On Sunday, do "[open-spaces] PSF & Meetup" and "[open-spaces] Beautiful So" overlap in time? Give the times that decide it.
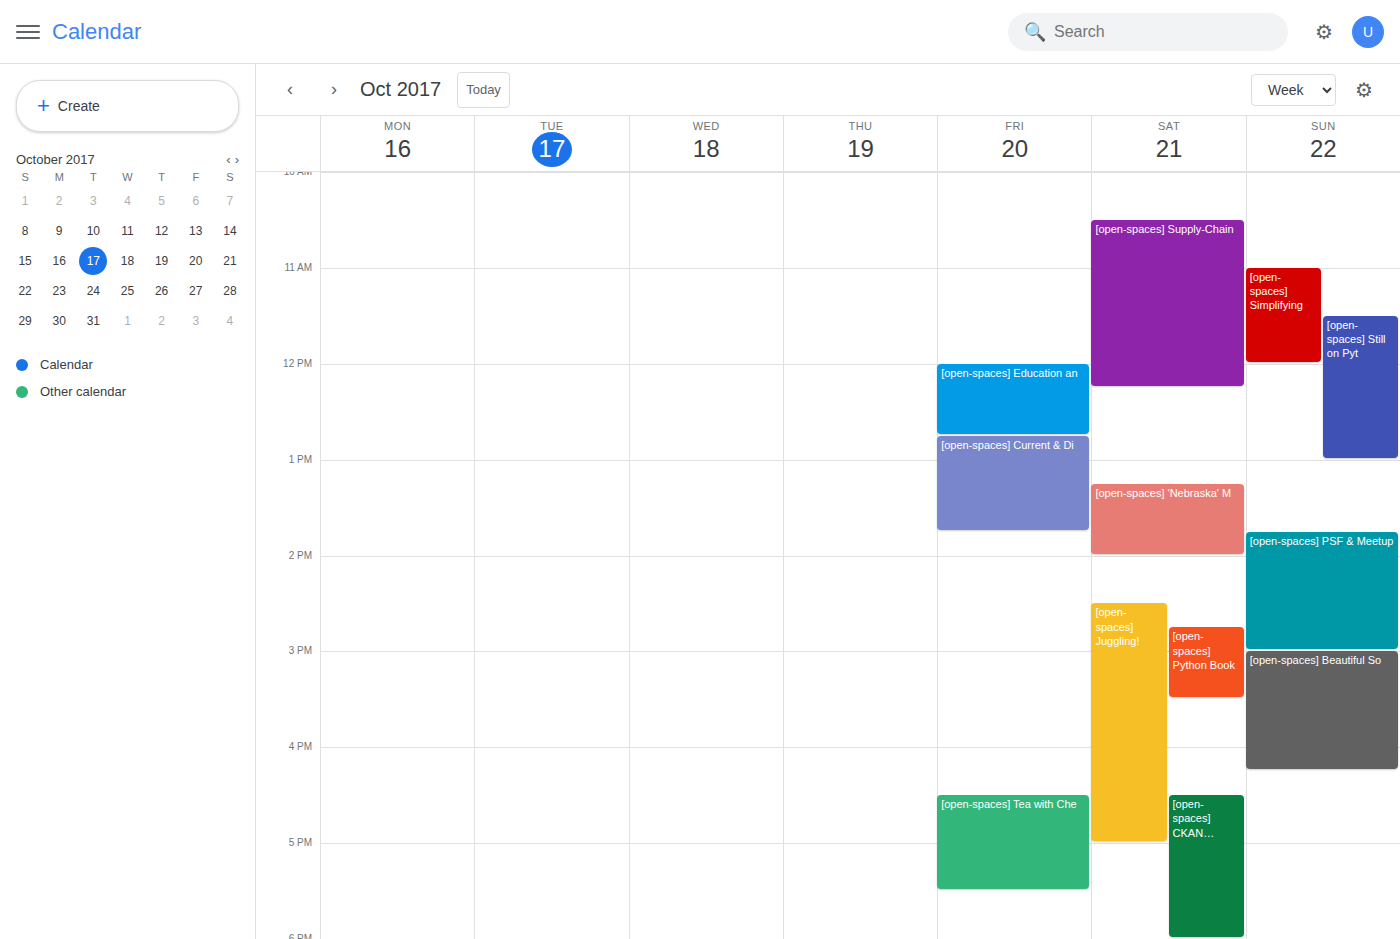
"[open-spaces] PSF & Meetup" ends at 3:00 PM, exactly when "[open-spaces] Beautiful So" starts -- they touch but do not overlap.